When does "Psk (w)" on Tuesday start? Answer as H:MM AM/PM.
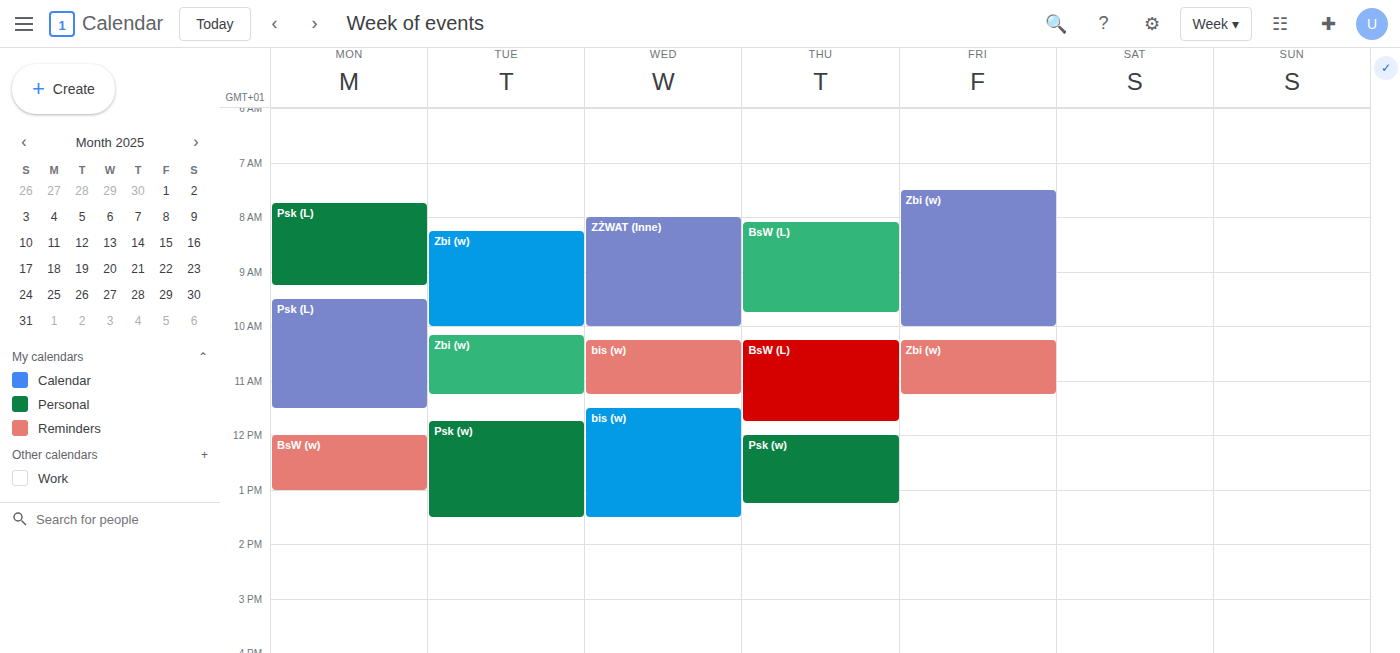
11:45 AM